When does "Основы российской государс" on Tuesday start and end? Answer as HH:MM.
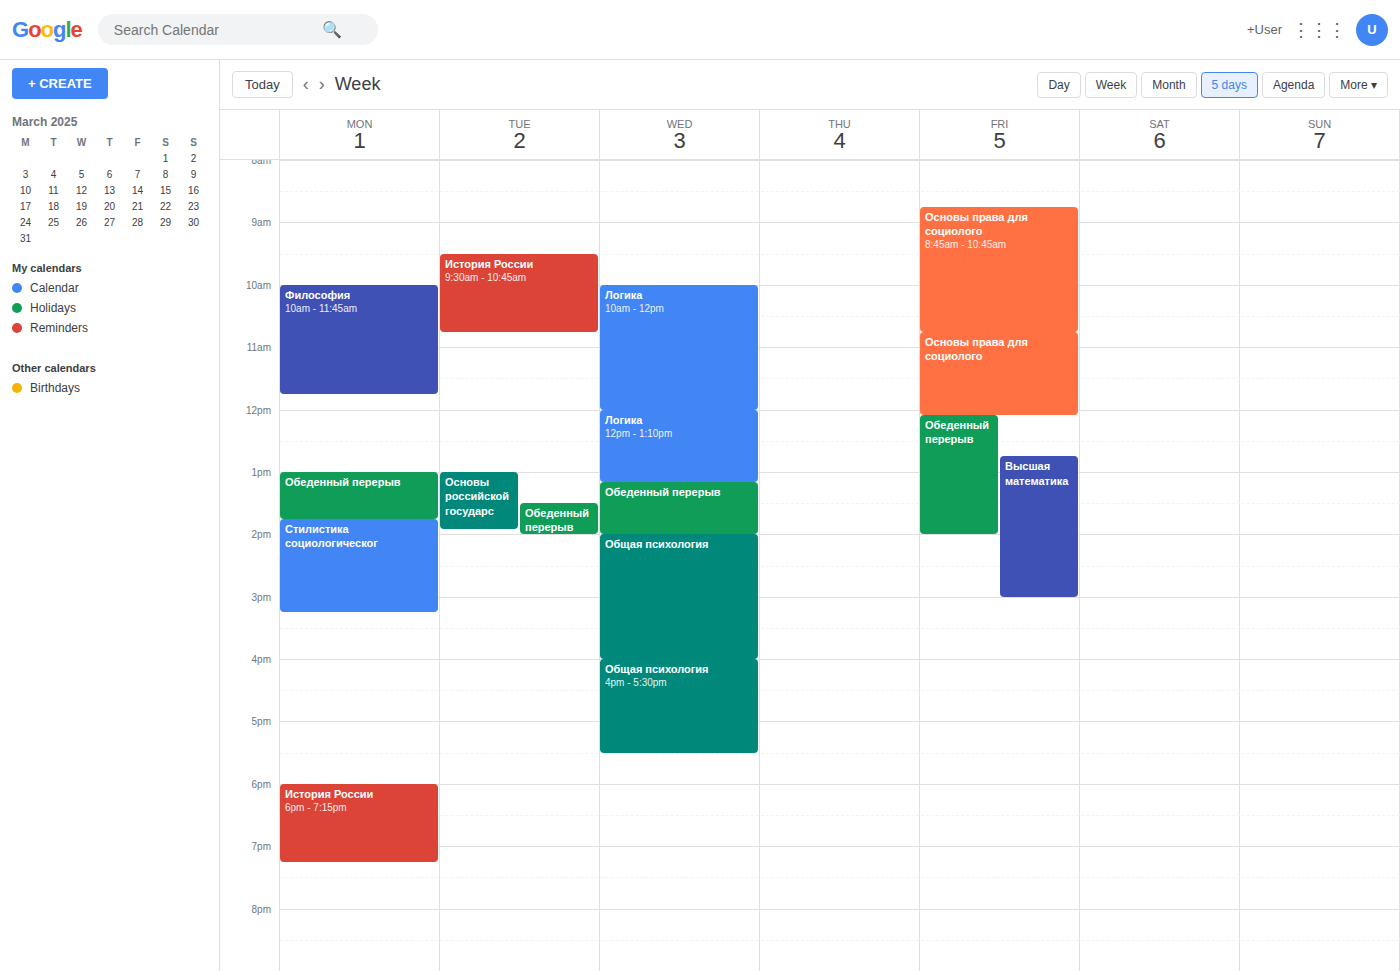
13:00 to 13:55